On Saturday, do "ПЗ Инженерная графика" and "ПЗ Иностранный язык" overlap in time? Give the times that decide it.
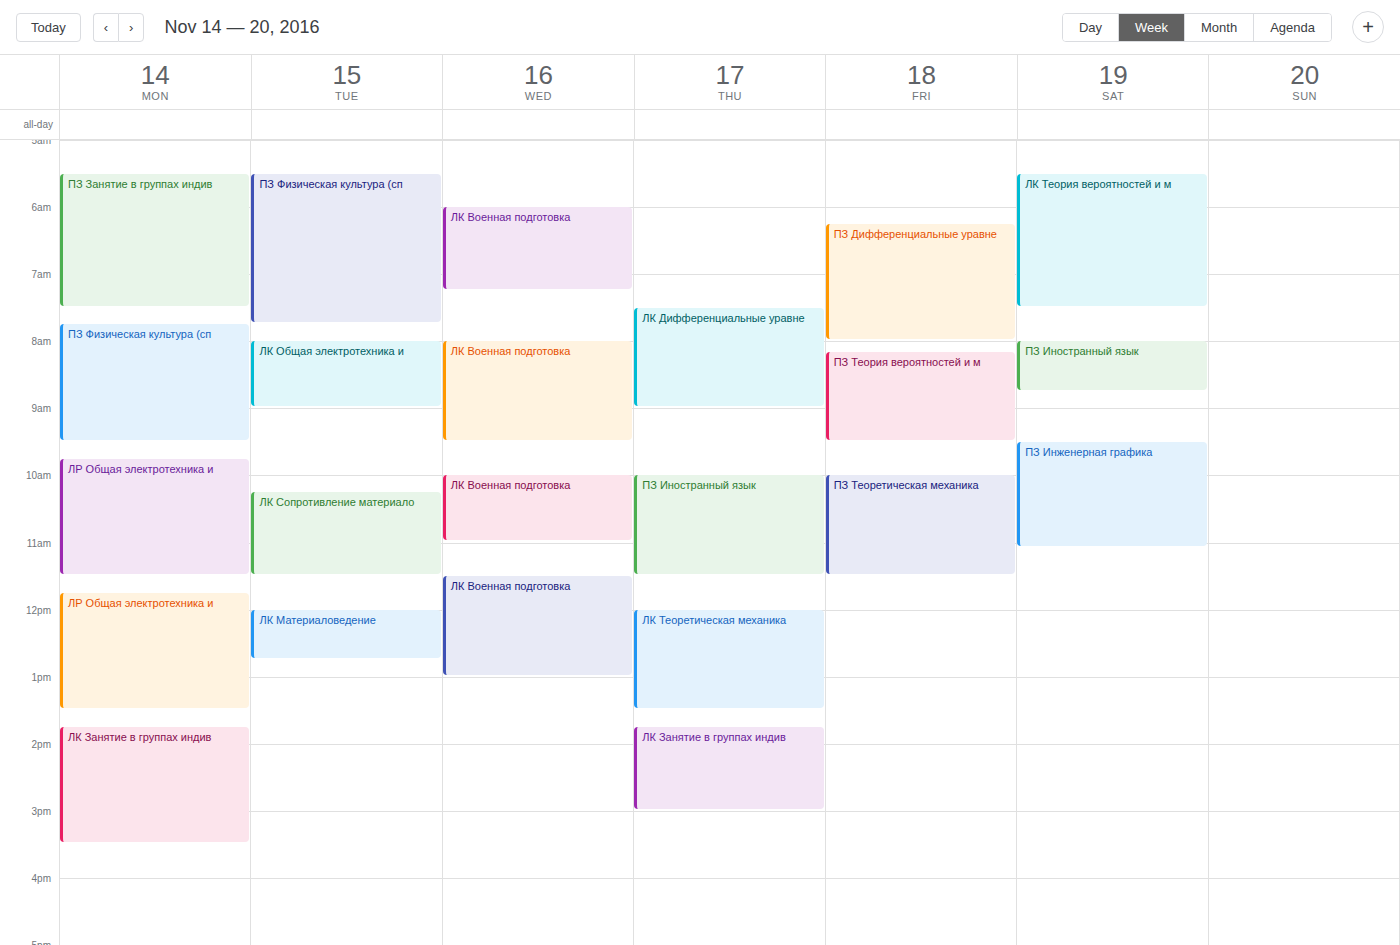
"ПЗ Иностранный язык" ends at 8:45 AM and "ПЗ Инженерная графика" starts at 9:30 AM -- no overlap.